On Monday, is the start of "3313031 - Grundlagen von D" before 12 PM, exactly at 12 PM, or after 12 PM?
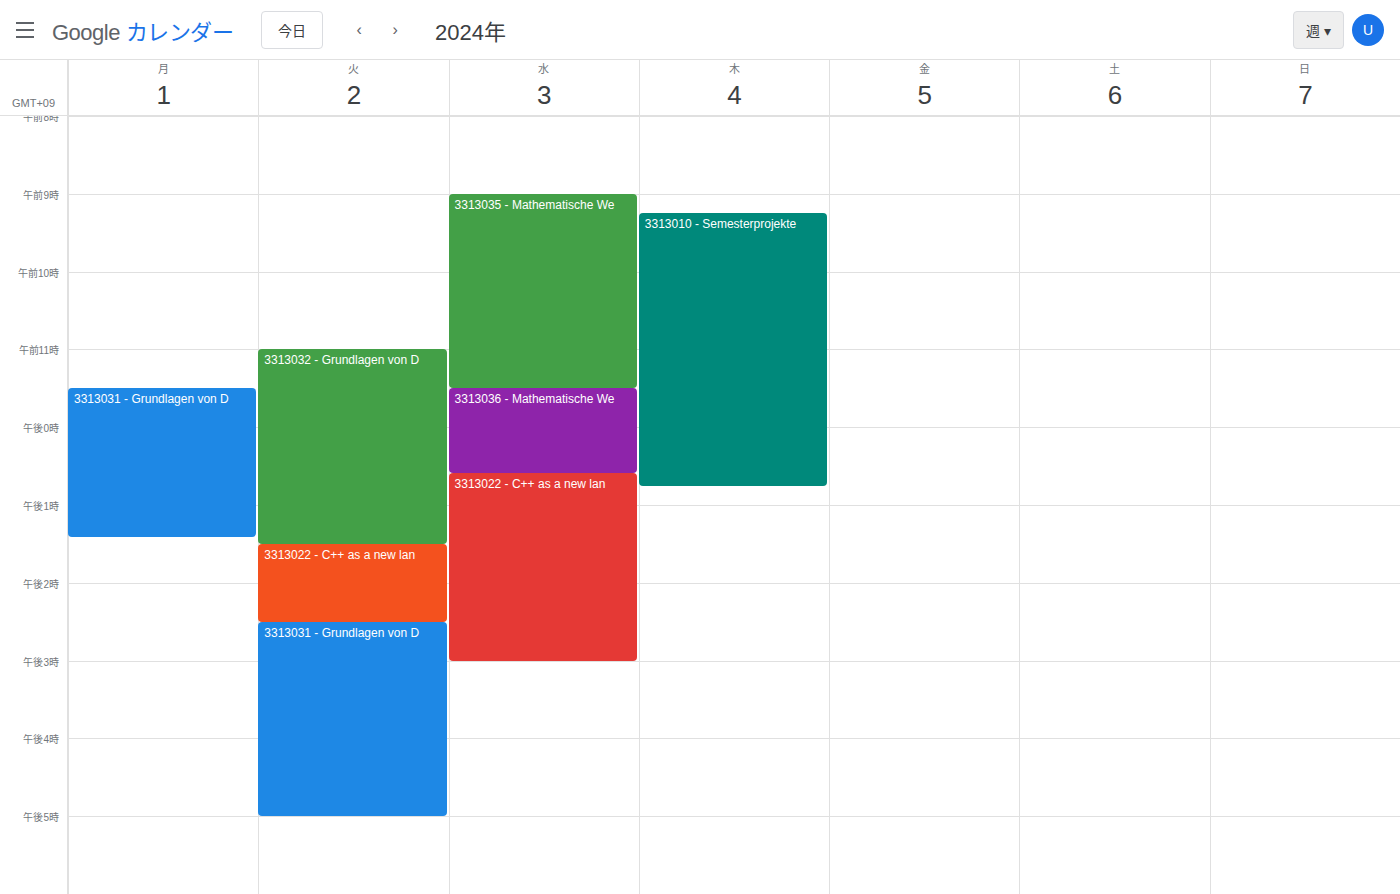
11:30 AM -- before 12 PM, 30 minutes above the 12 PM line.